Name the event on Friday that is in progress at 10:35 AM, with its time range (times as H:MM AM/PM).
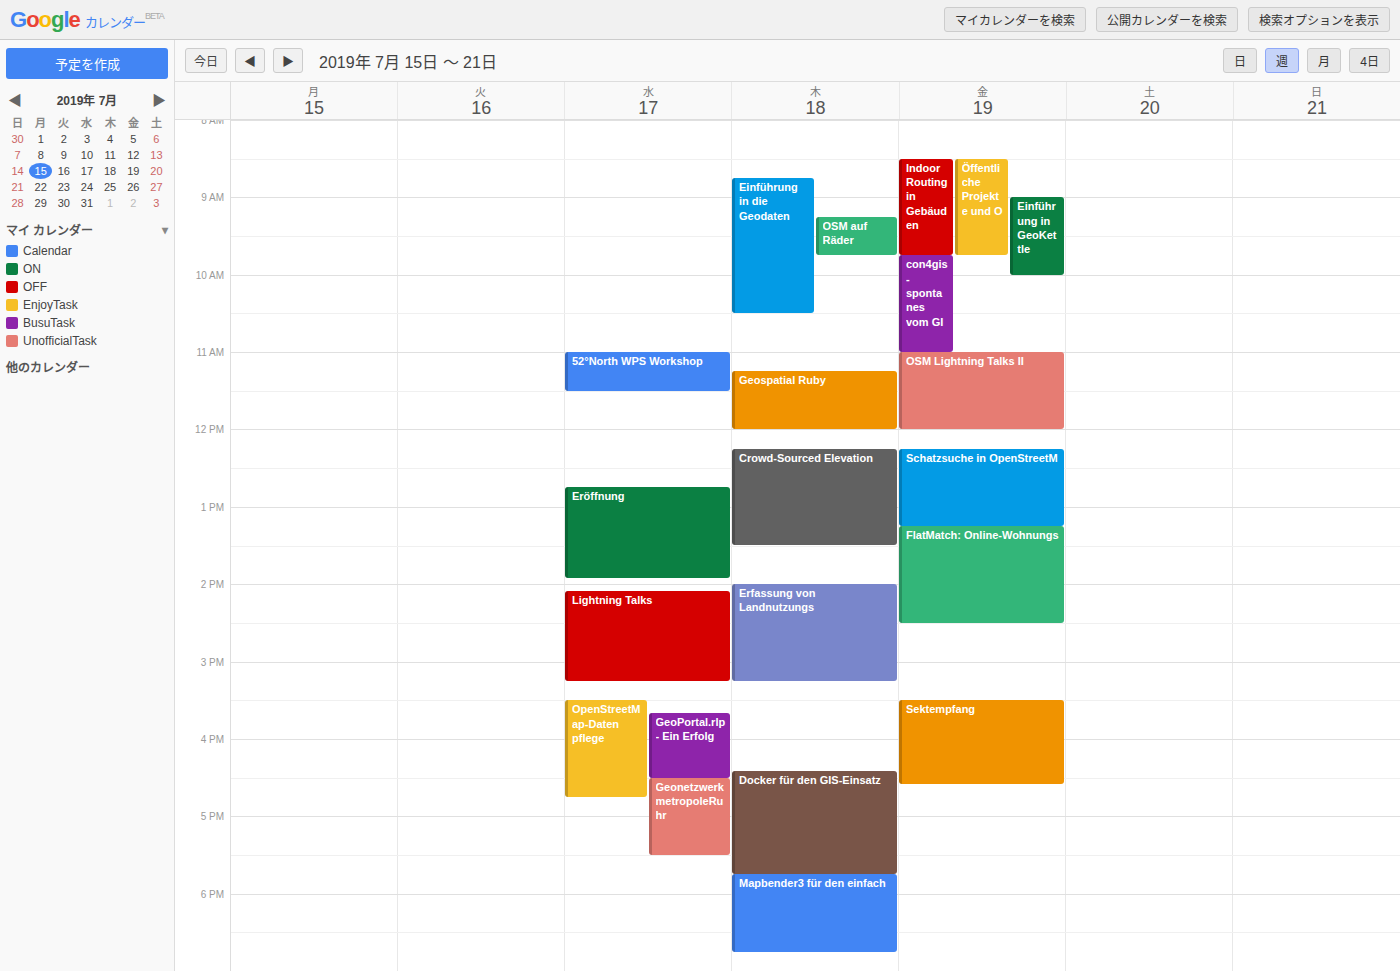
"con4gis - spontanes vom GI", 9:45 AM to 11:00 AM